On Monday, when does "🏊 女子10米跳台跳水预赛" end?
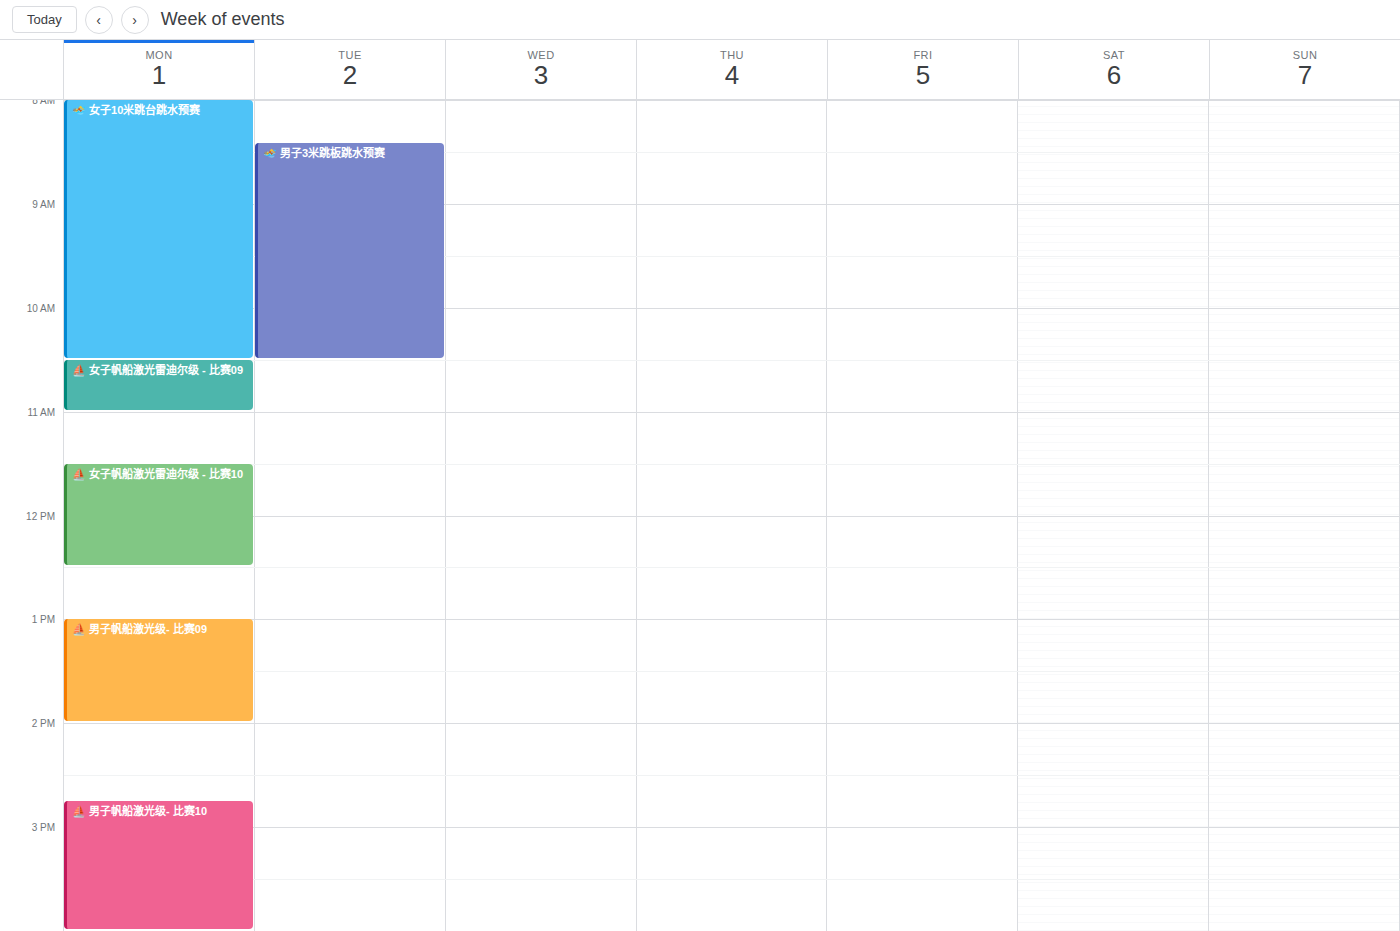
10:30 AM